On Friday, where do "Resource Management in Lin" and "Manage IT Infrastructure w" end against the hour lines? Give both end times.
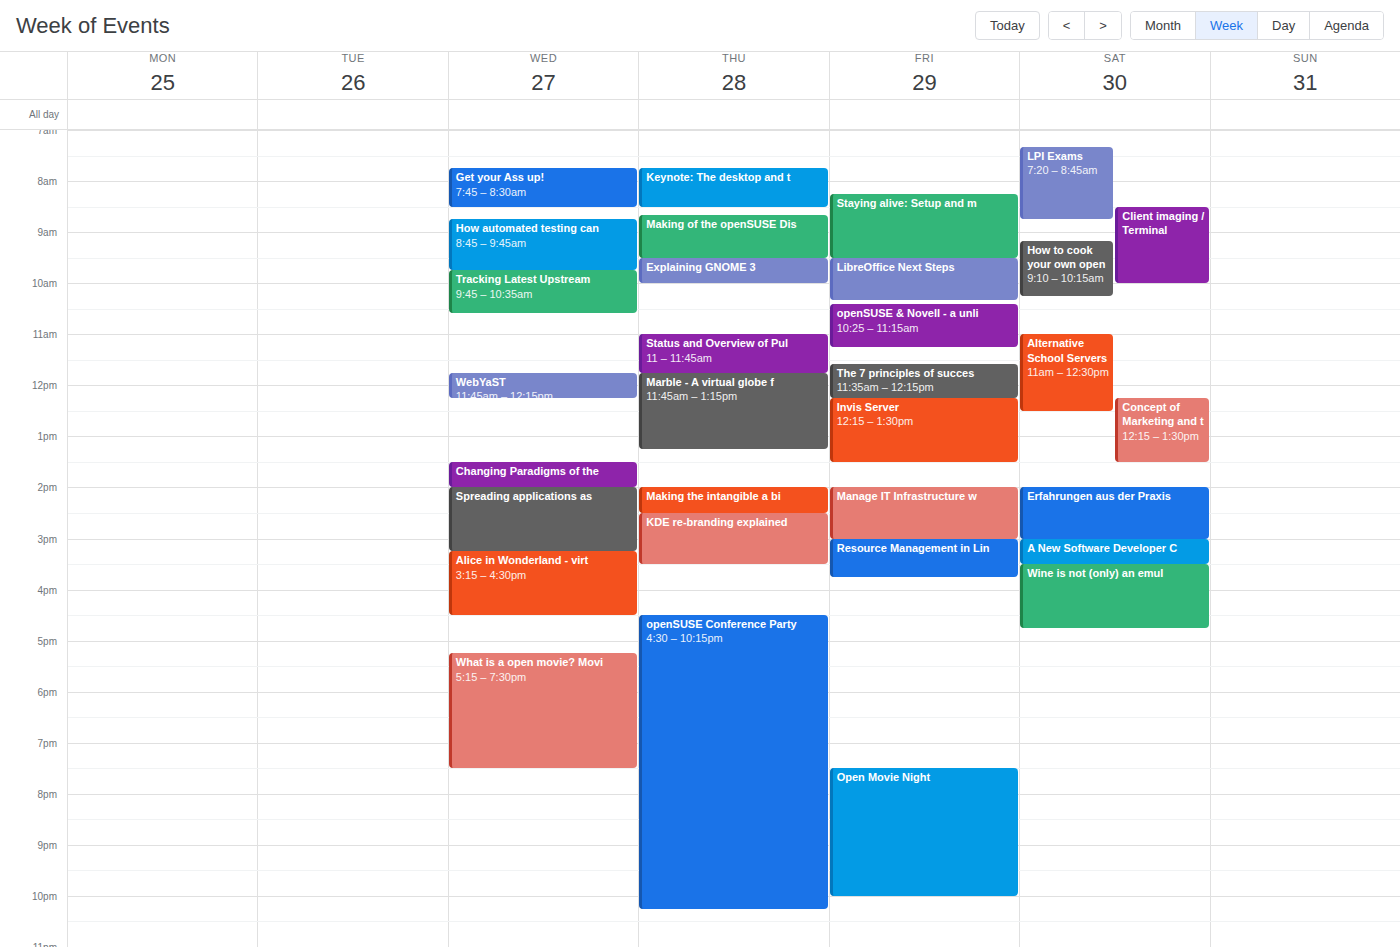
"Resource Management in Lin": 3:45 PM, neither: three quarters of the way from the 3 PM line to the 4 PM line. "Manage IT Infrastructure w": 3:00 PM, exactly on the 3 PM line.